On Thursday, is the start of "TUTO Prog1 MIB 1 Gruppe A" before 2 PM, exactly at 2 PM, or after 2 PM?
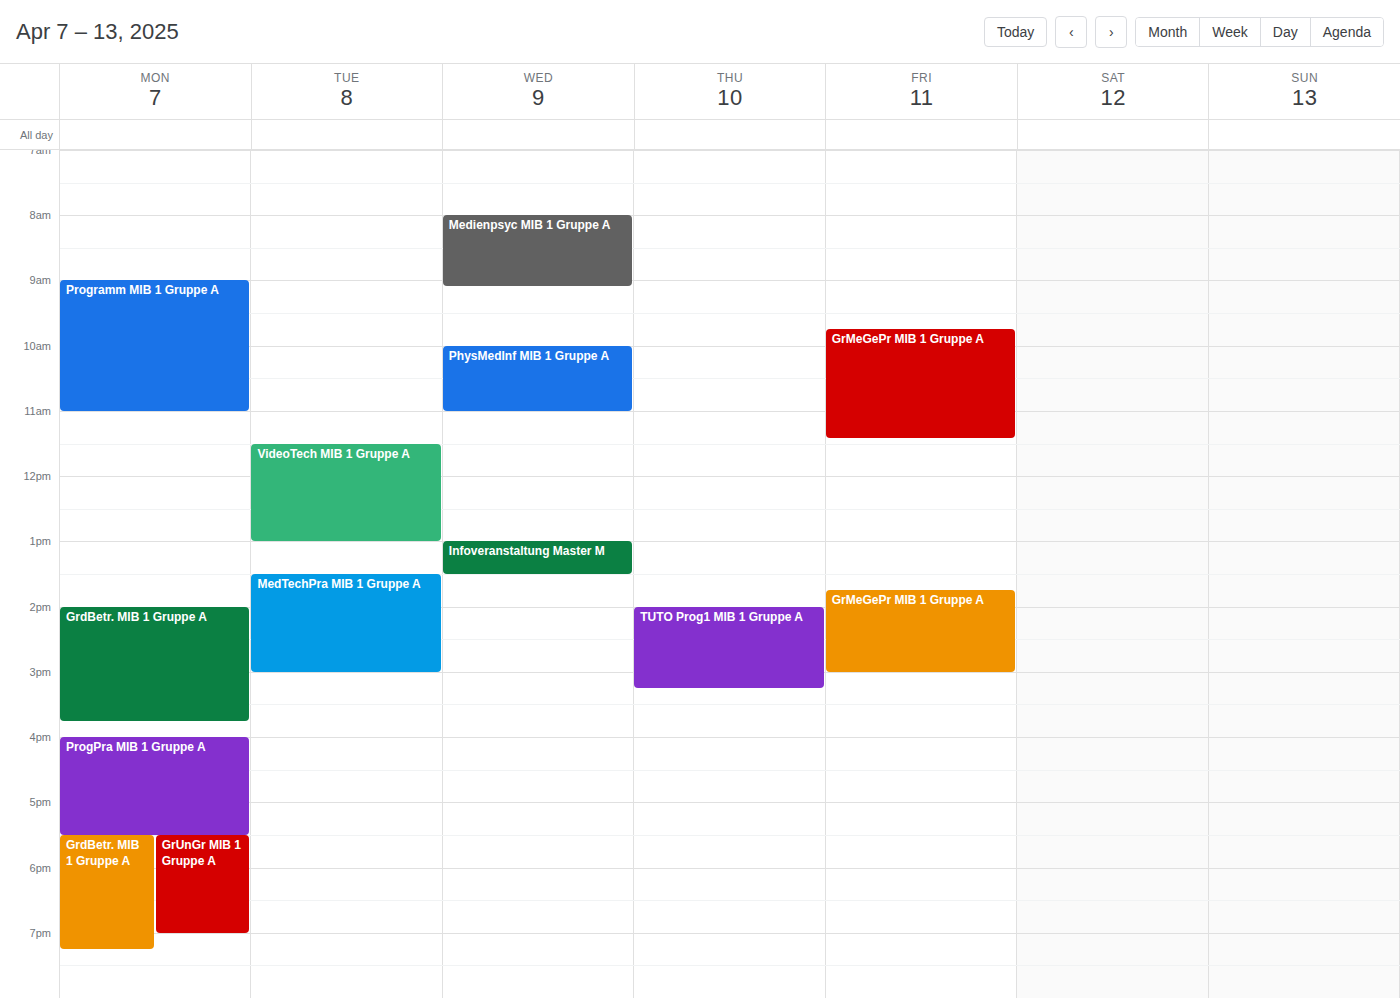
2:00 PM -- exactly at 2 PM, on the 2 PM line.